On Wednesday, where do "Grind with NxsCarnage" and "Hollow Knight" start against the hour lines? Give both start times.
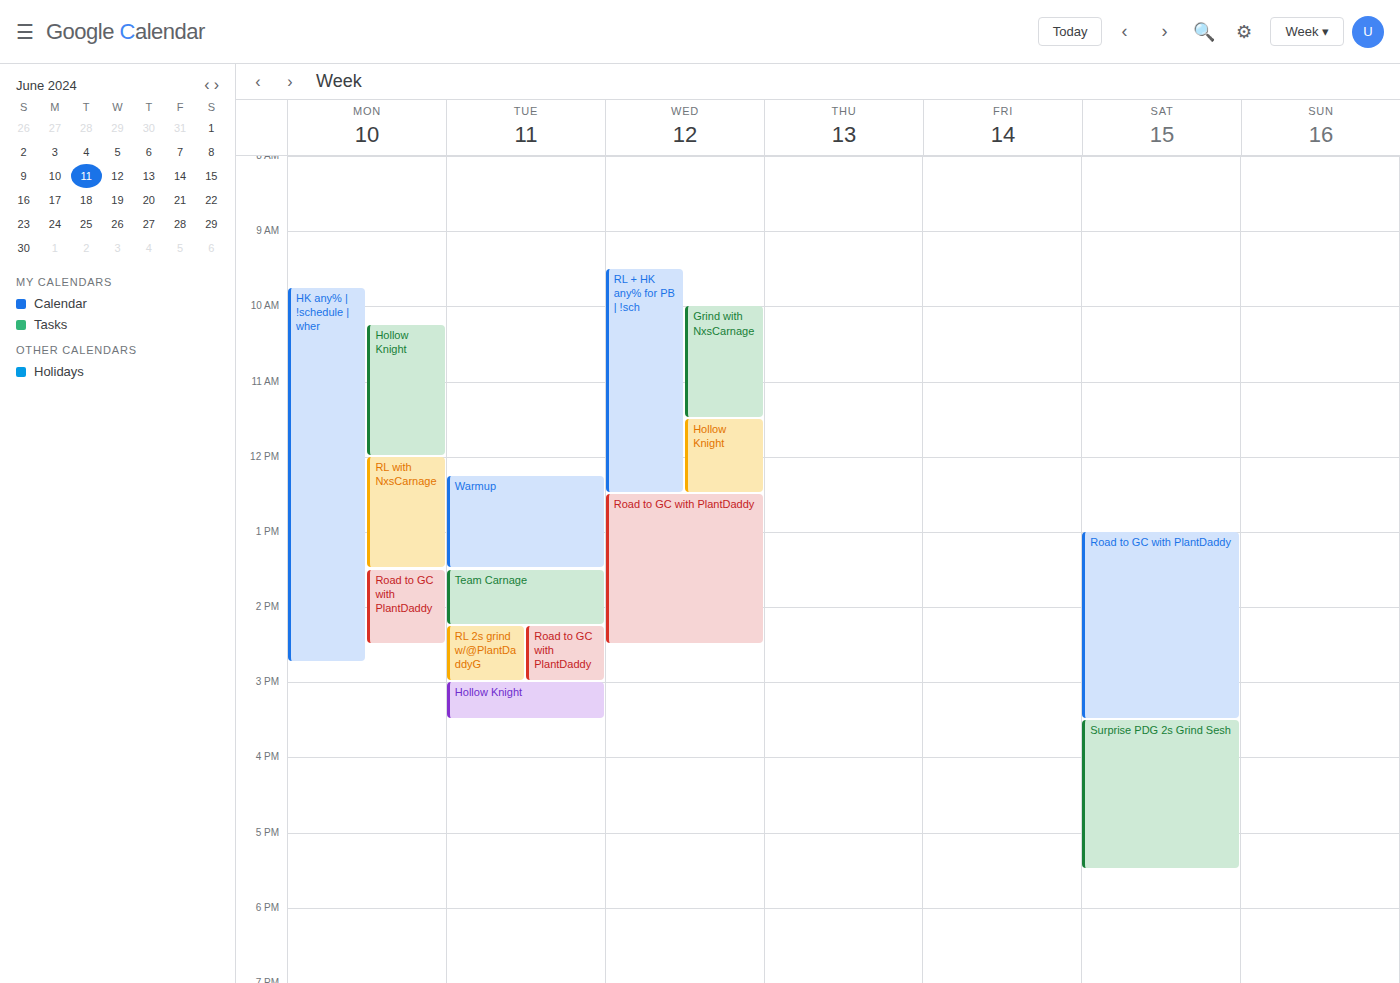
"Grind with NxsCarnage": 10:00, exactly on the 10:00 line. "Hollow Knight": 11:30, halfway between the 11:00 and 12:00 lines.